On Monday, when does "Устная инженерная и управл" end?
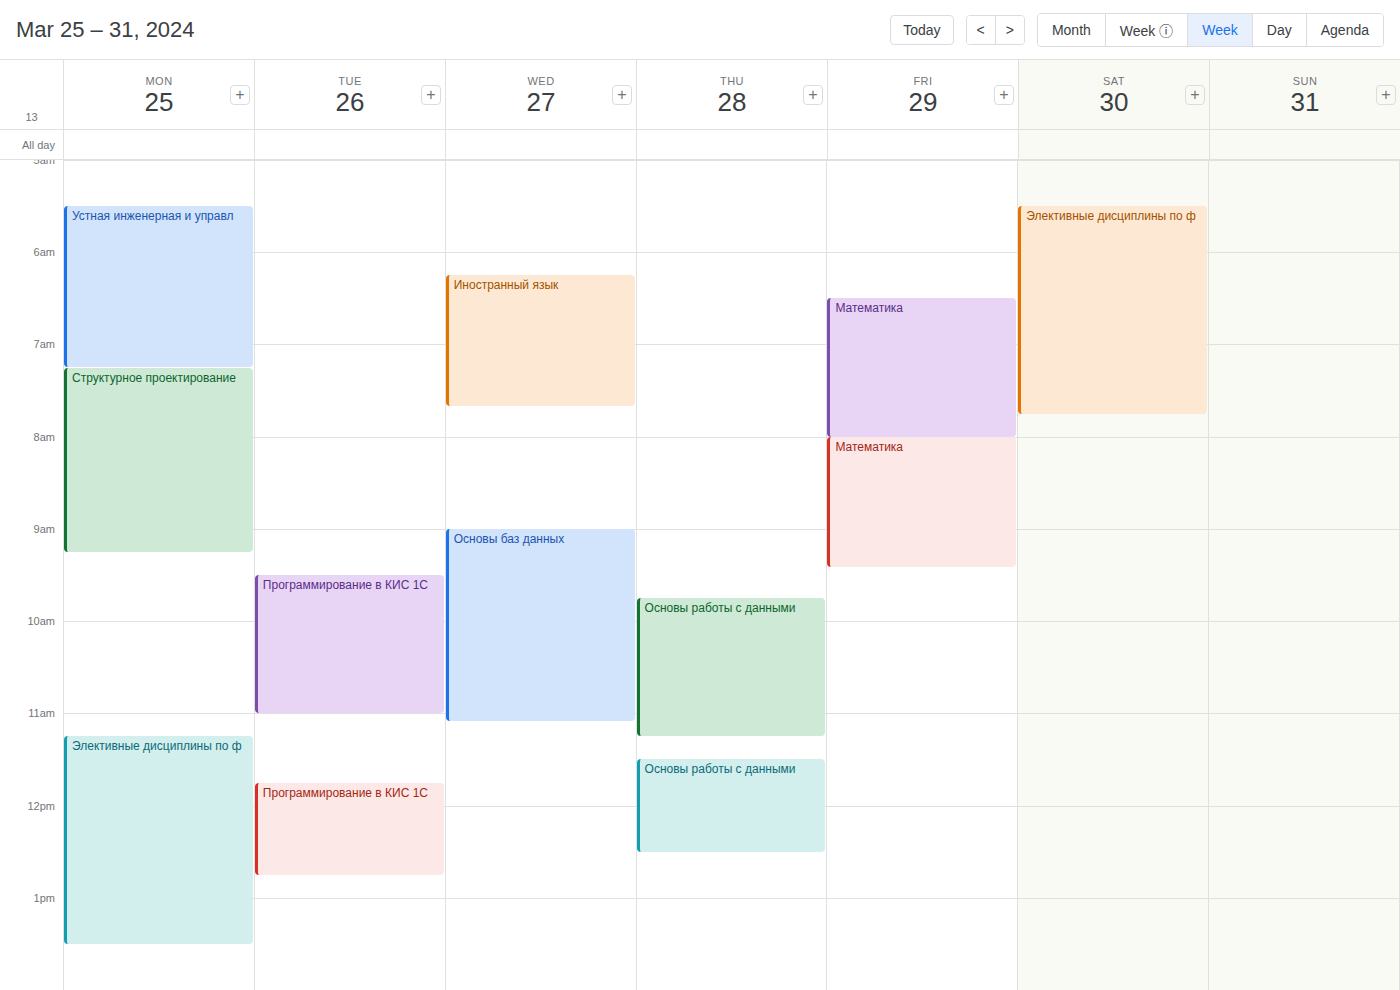
07:15